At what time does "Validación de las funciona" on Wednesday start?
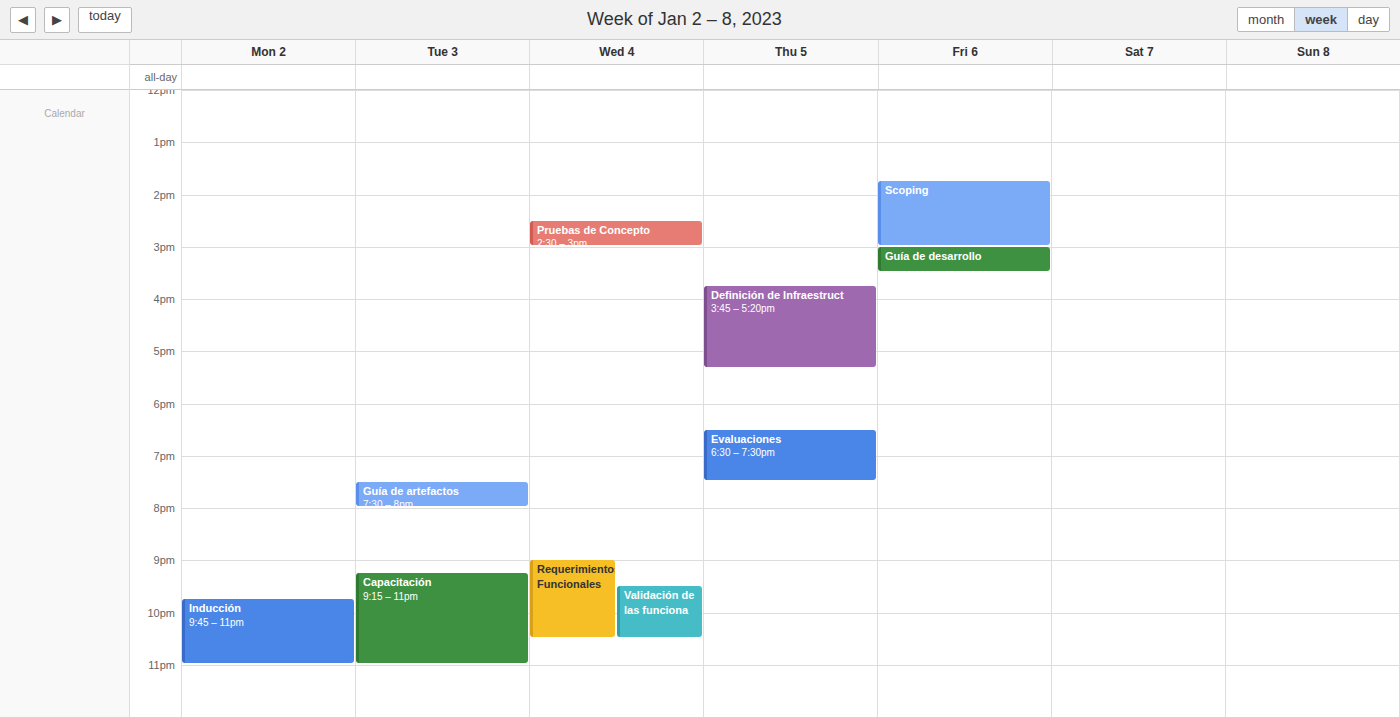
9:30 PM